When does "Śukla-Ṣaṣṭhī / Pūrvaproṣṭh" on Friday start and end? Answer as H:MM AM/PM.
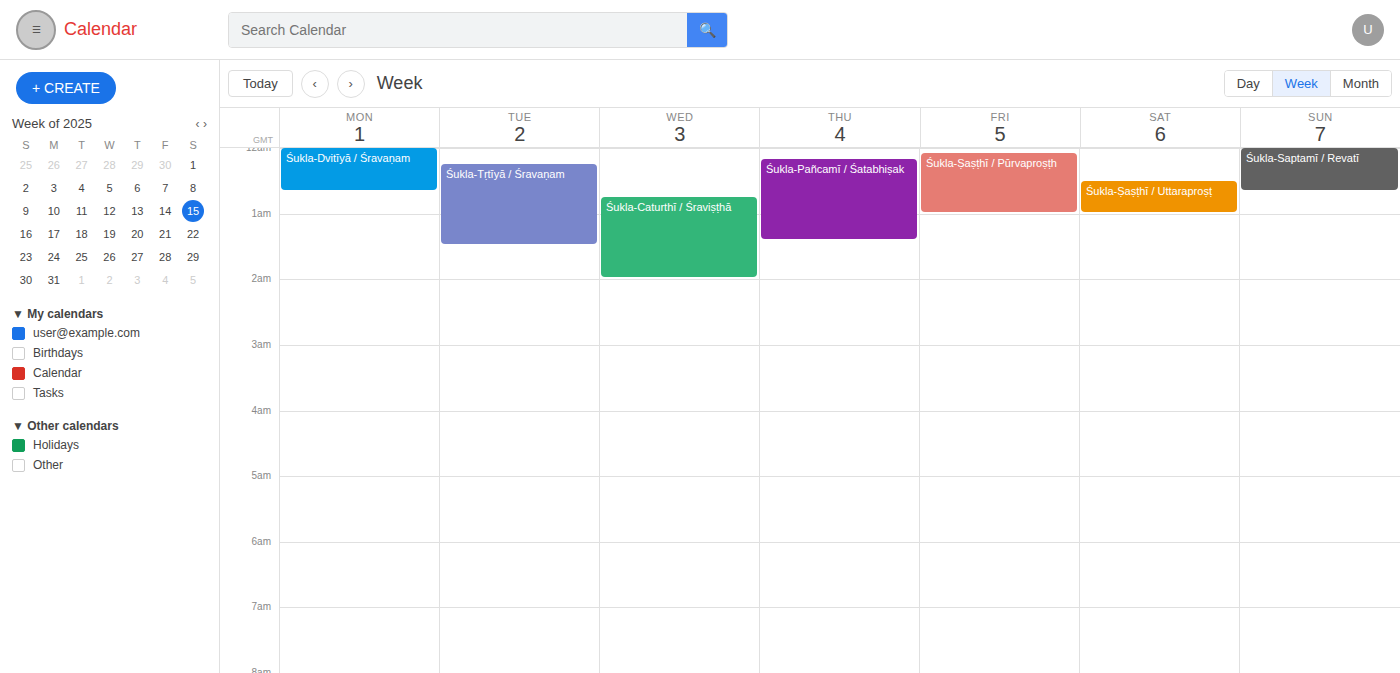
12:05 AM to 1:00 AM